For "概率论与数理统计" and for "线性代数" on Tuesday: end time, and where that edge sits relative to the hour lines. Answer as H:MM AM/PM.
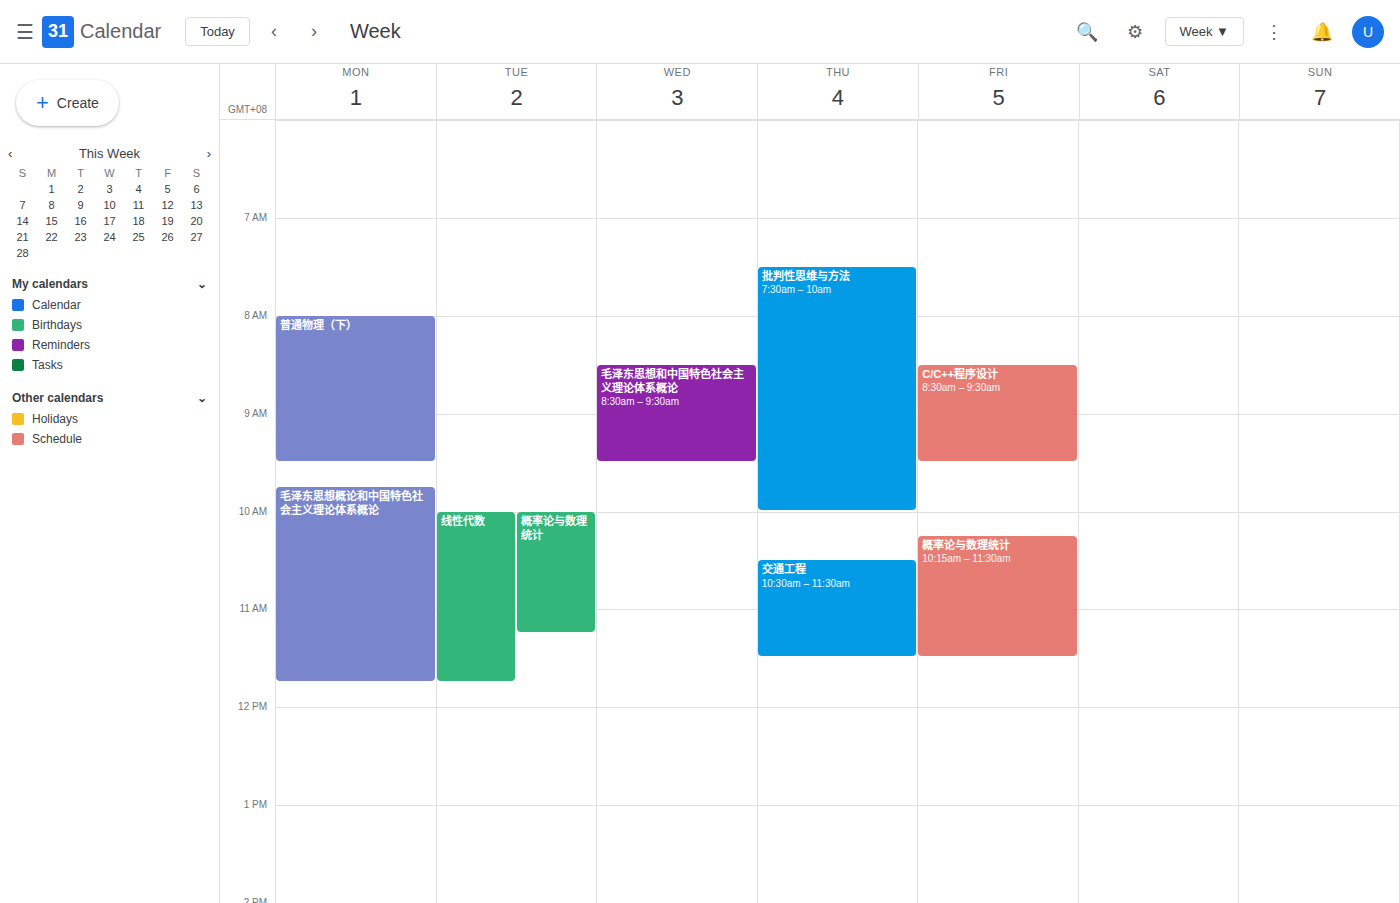
"概率论与数理统计": 11:15 AM, neither: a quarter of the way from the 11 AM line to the 12 PM line. "线性代数": 11:45 AM, neither: three quarters of the way from the 11 AM line to the 12 PM line.